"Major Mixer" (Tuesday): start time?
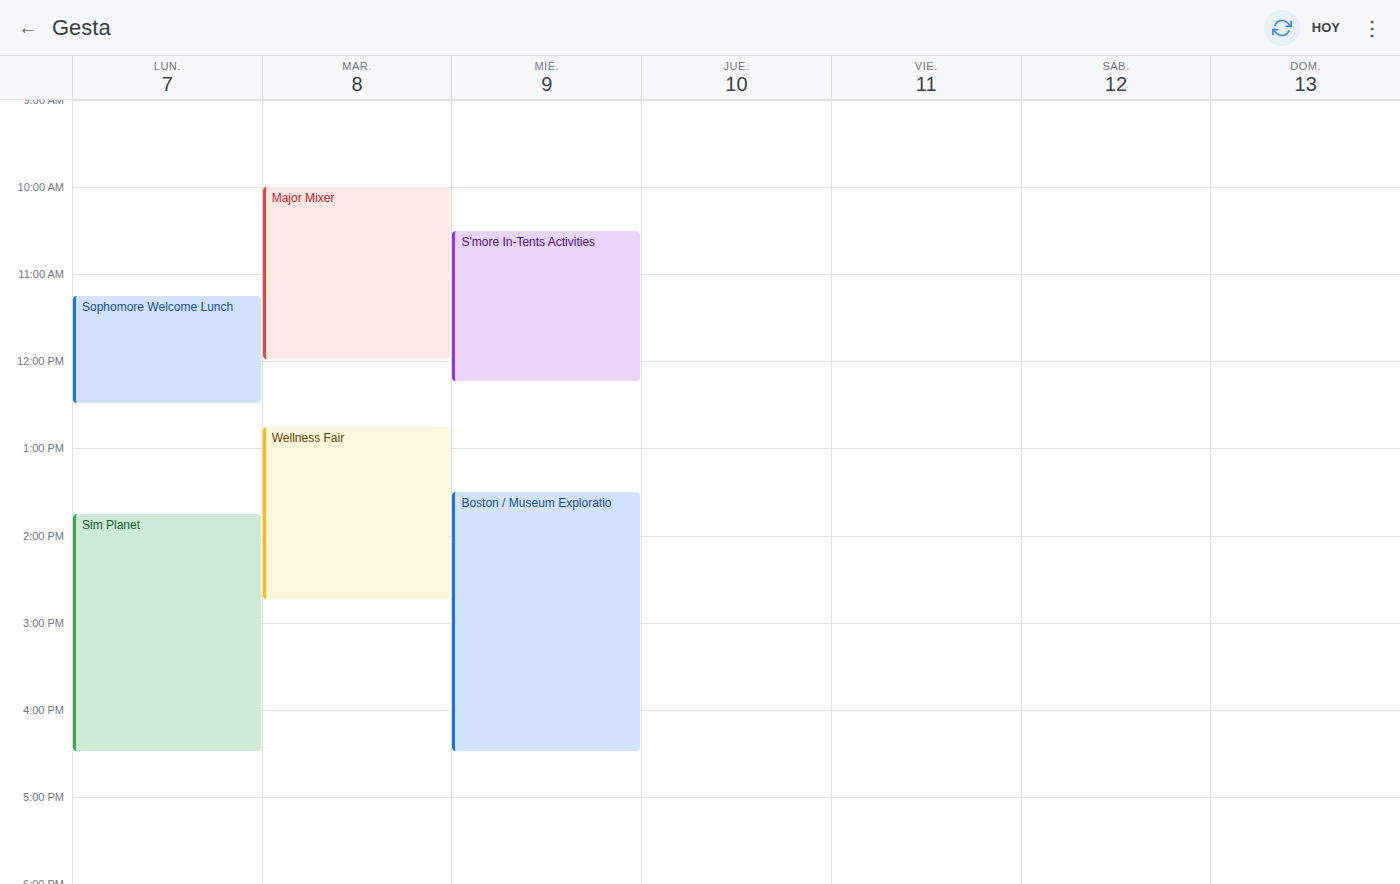
10:00 AM